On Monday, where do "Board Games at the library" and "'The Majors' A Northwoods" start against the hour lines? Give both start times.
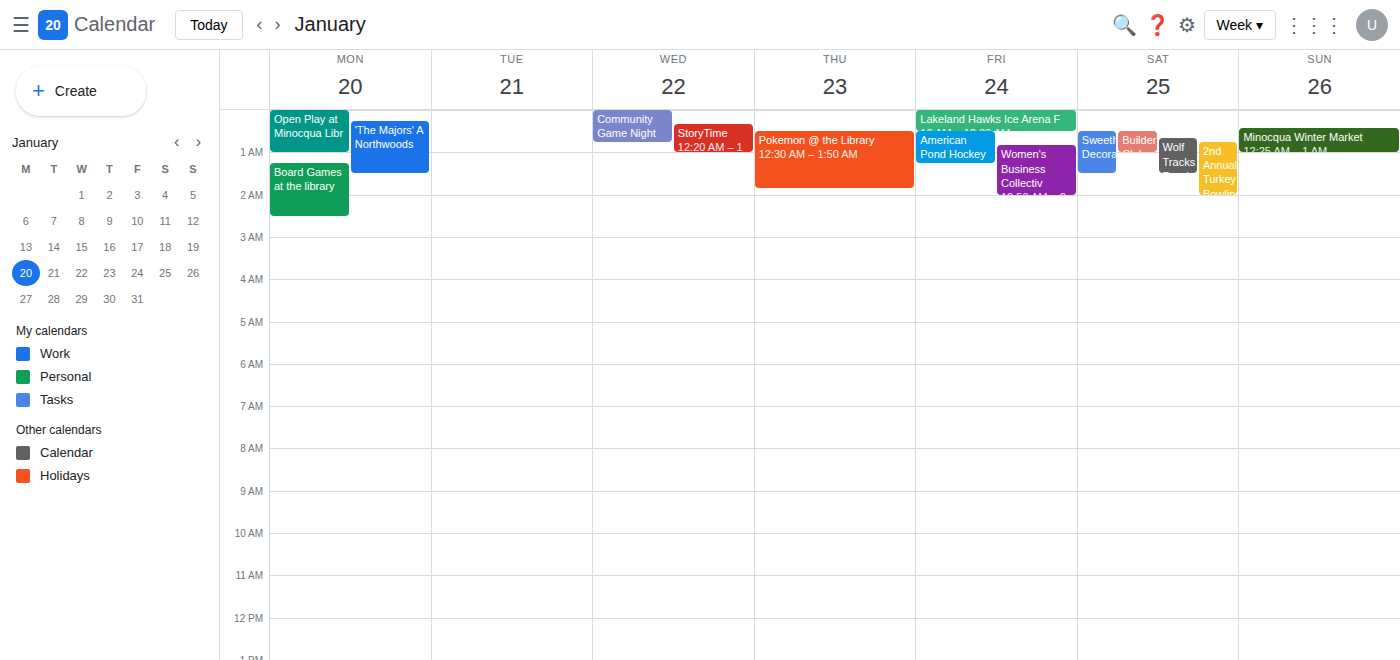
"Board Games at the library": 1:15 AM, neither: a quarter of the way from the 1 AM line to the 2 AM line. "'The Majors' A Northwoods": 12:15 AM, neither: a quarter of the way from the 12 AM line to the 1 AM line.